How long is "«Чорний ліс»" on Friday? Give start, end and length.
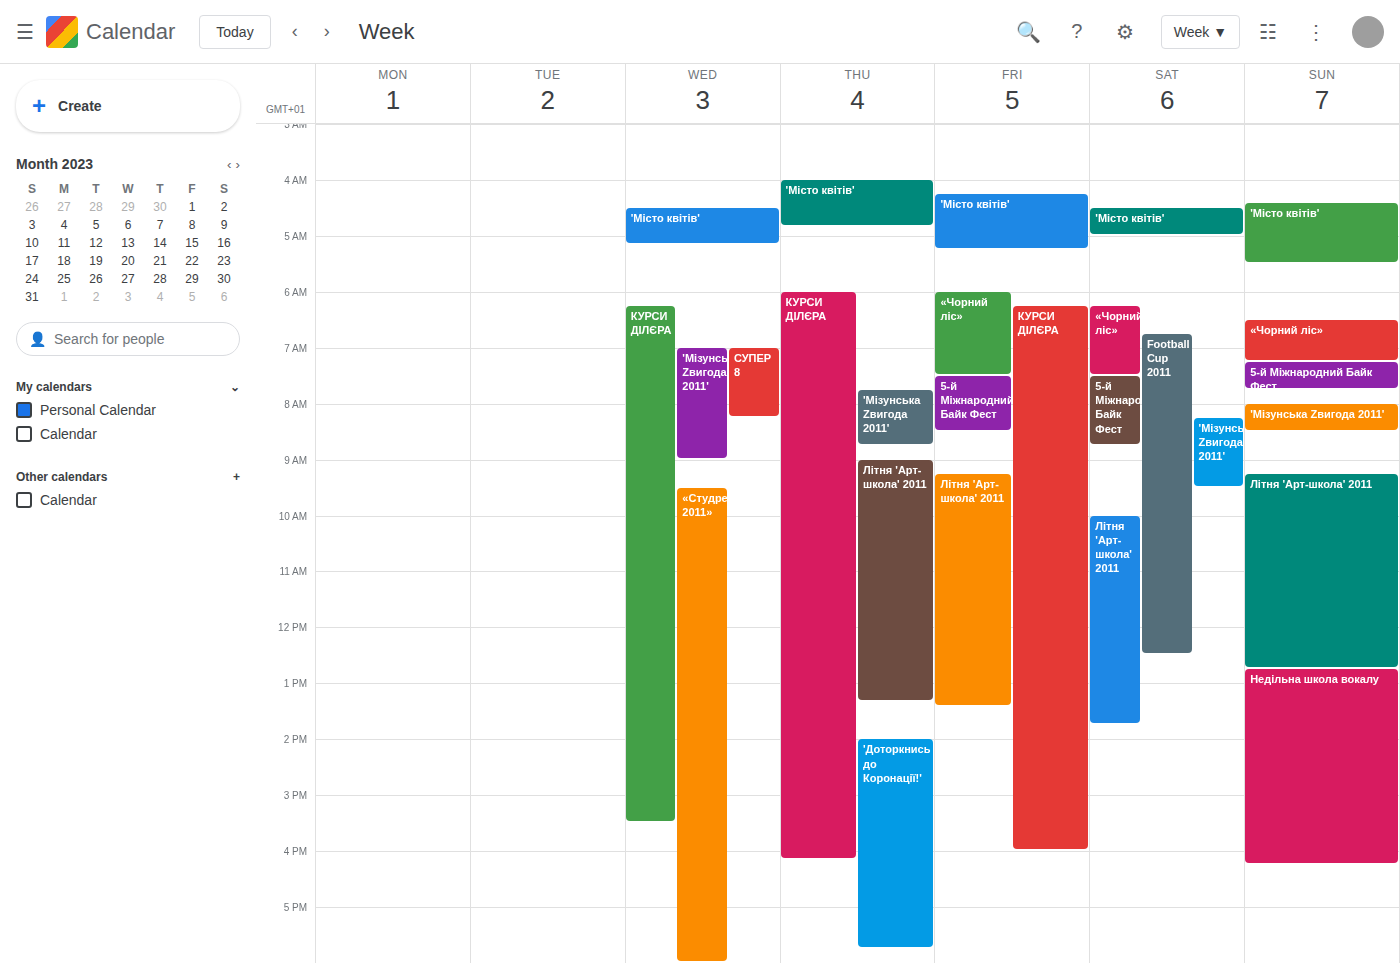
6:00 AM to 7:30 AM, 1 hour 30 minutes